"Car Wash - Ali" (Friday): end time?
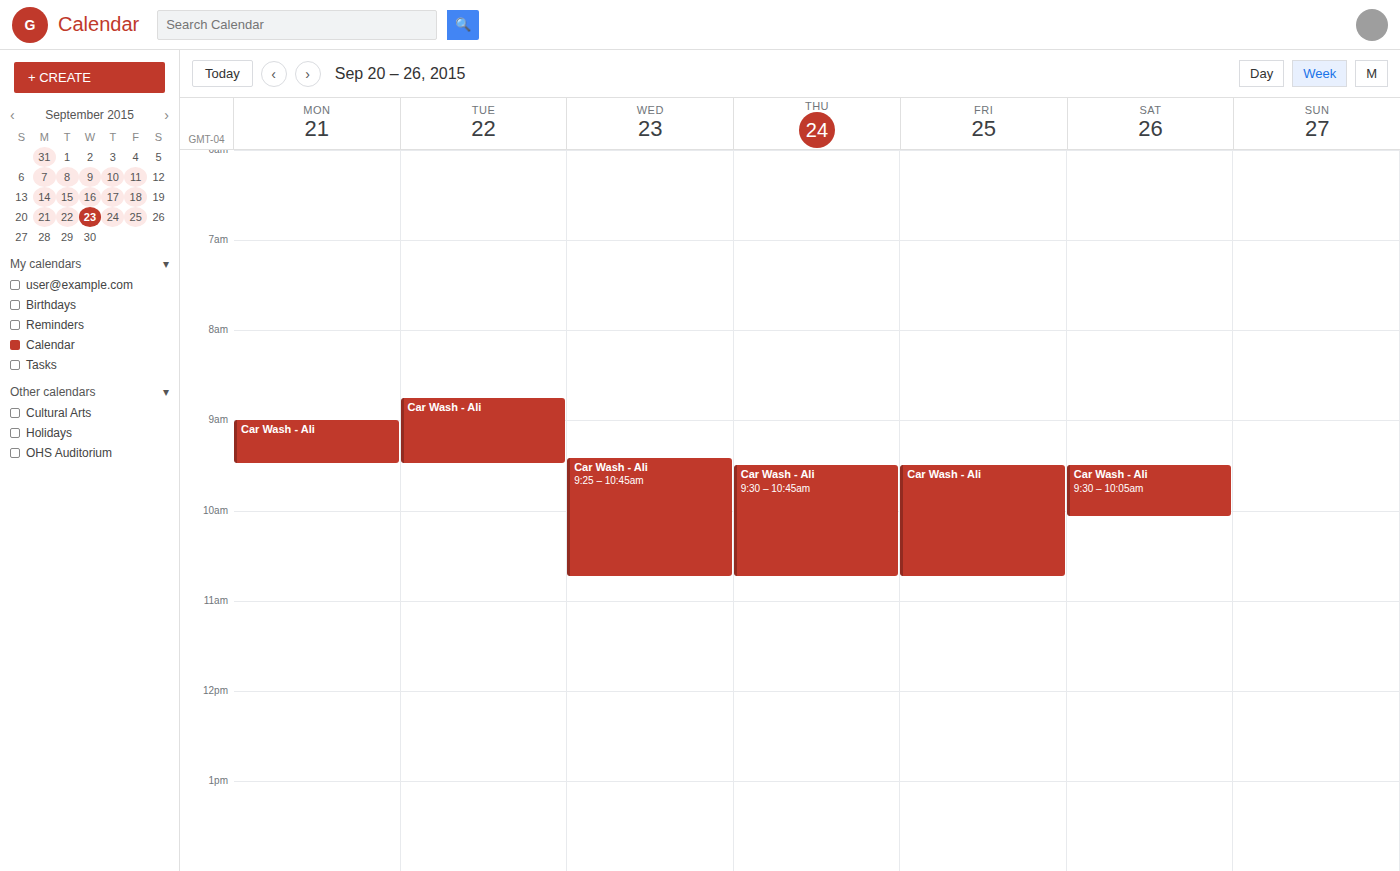
10:45 AM